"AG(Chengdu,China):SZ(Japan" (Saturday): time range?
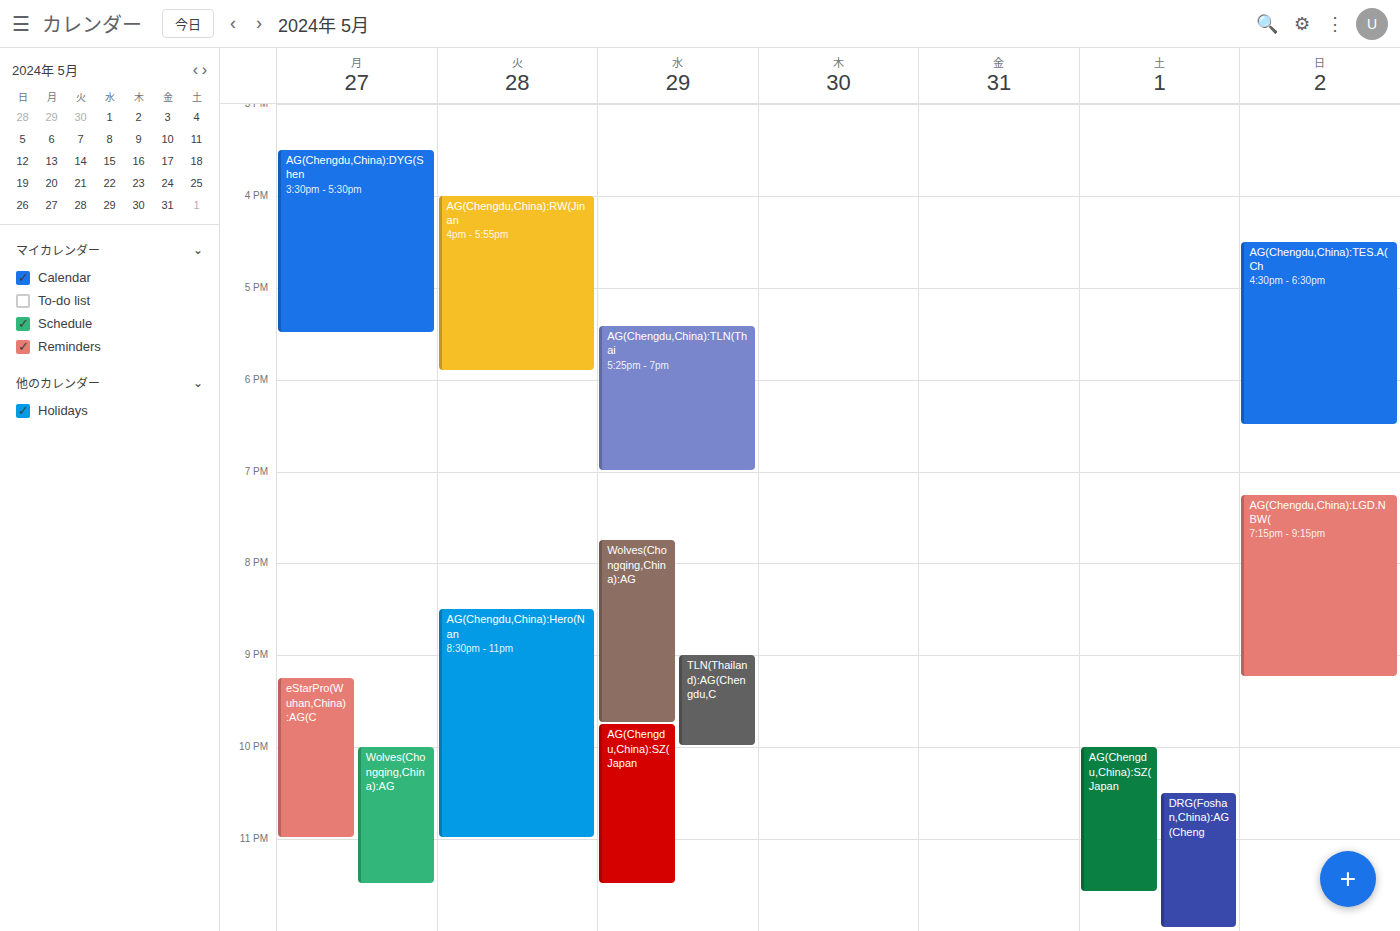
10:00 PM to 11:35 PM